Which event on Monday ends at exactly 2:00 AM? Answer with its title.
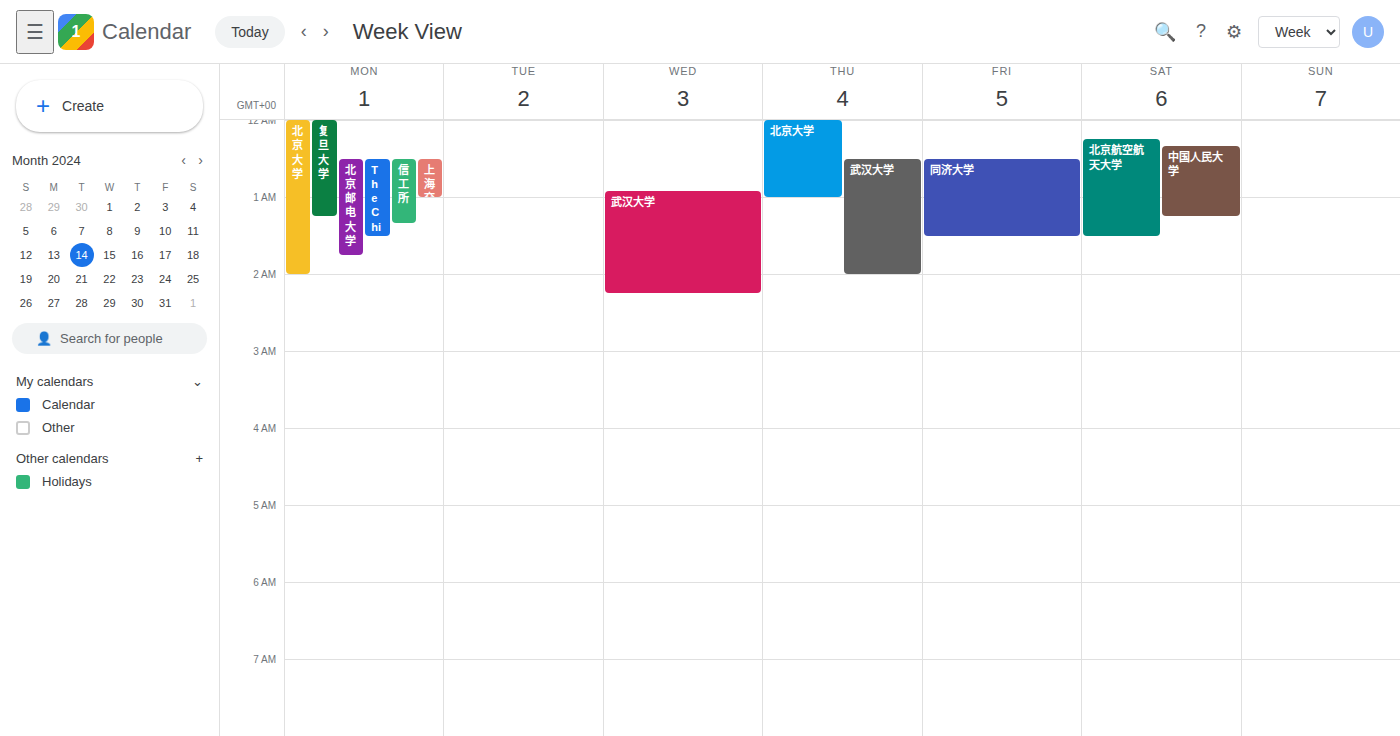
"北京大学"